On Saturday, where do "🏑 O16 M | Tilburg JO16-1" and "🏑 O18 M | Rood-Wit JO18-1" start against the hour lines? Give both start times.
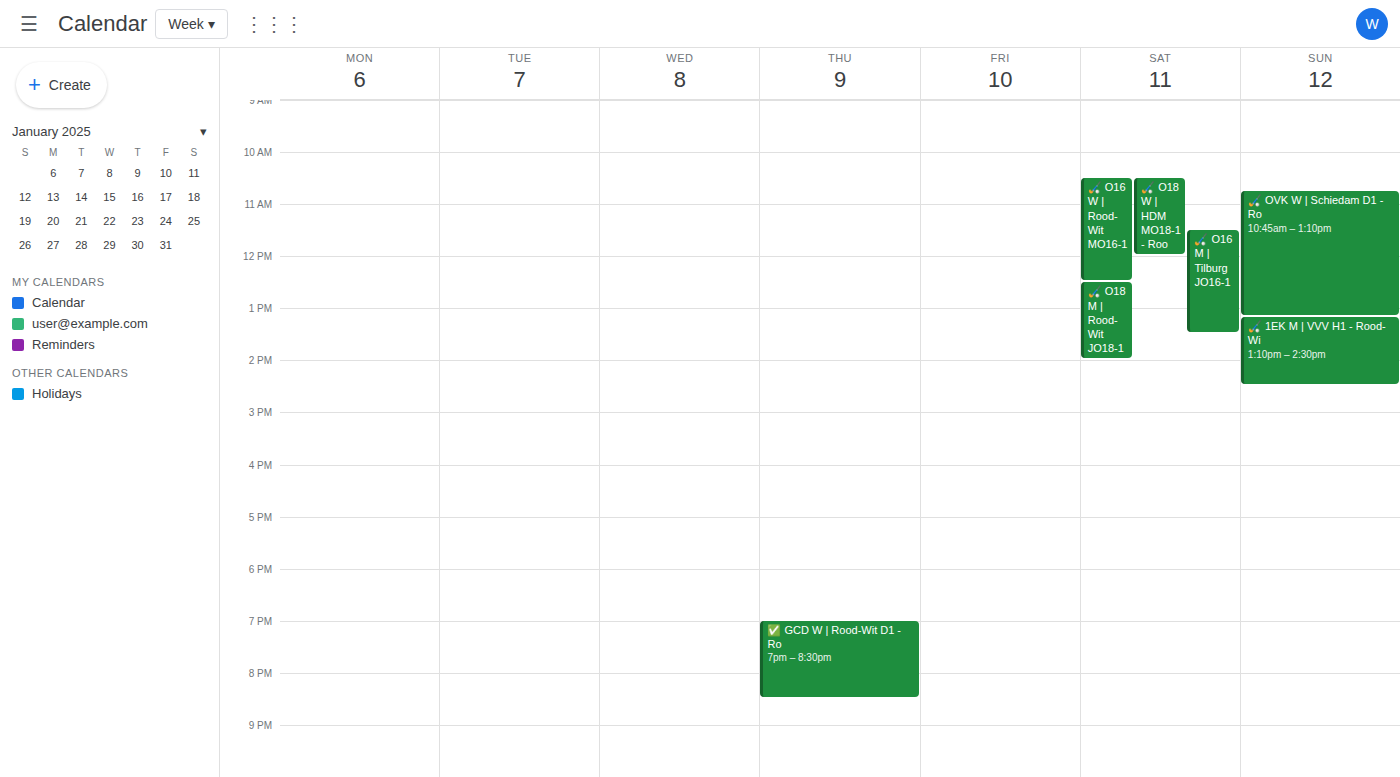
"🏑 O16 M | Tilburg JO16-1": 11:30 AM, halfway between the 11 AM and 12 PM lines. "🏑 O18 M | Rood-Wit JO18-1": 12:30 PM, halfway between the 12 PM and 1 PM lines.